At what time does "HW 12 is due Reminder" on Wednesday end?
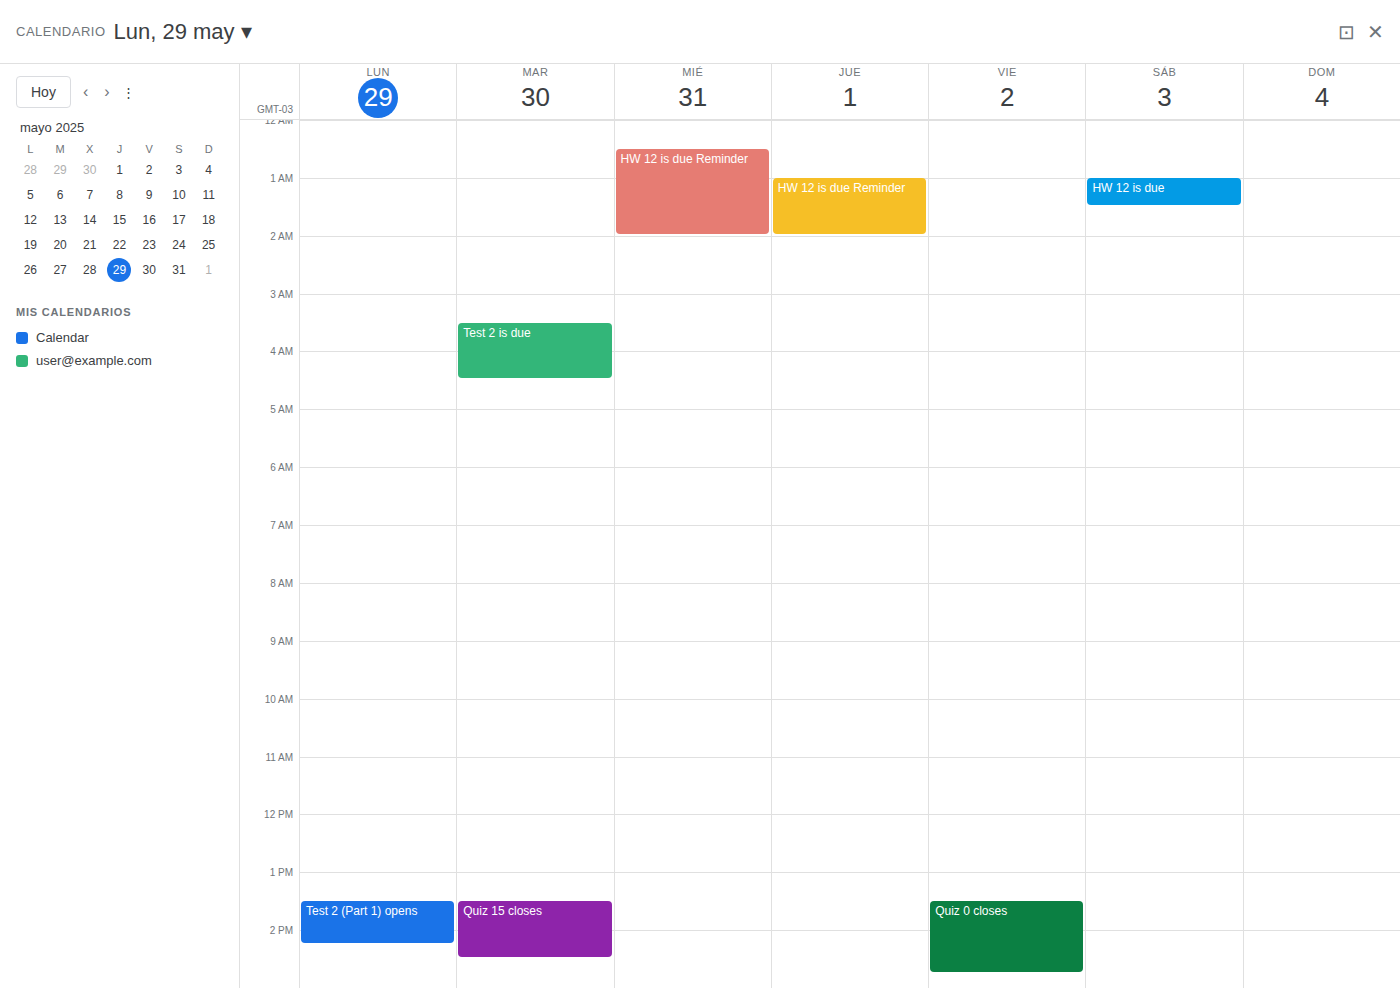
2:00 AM